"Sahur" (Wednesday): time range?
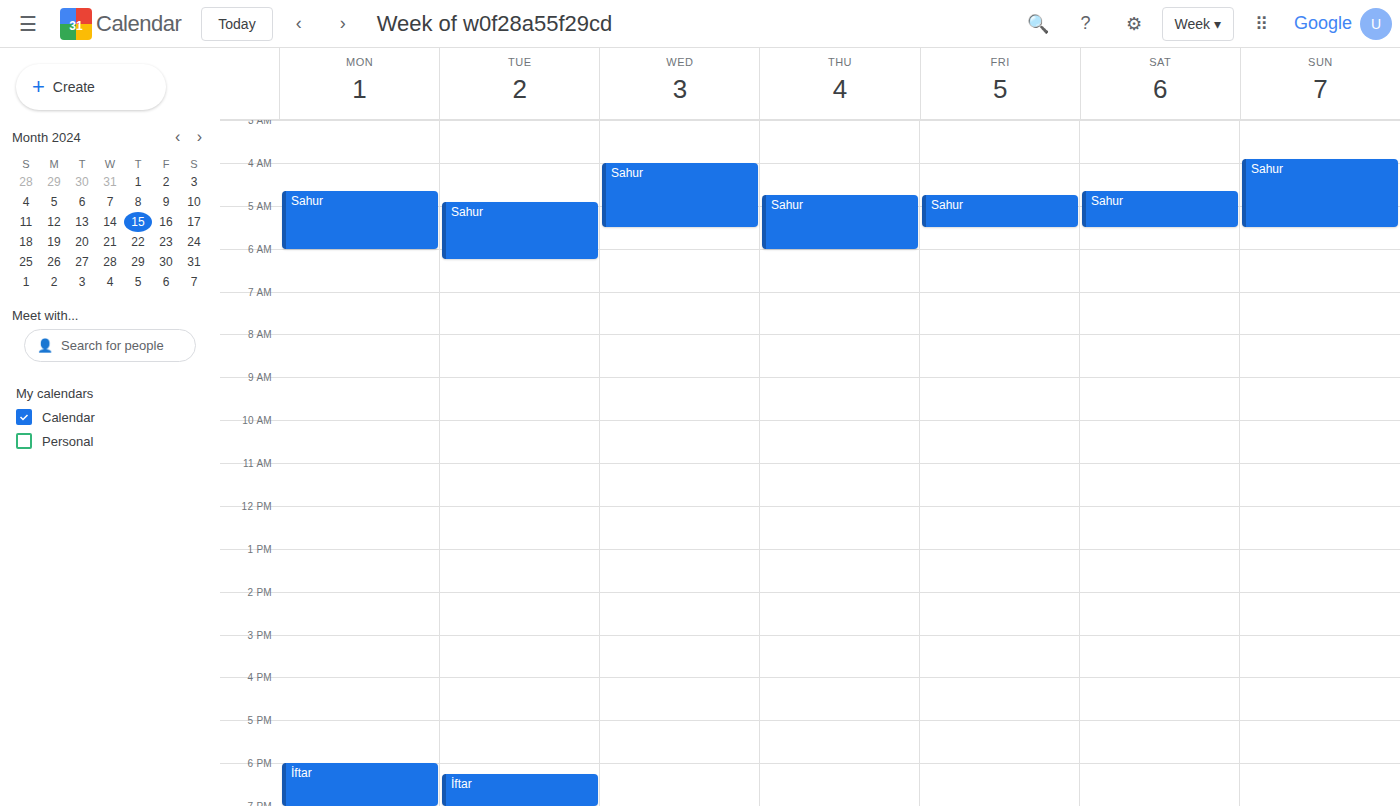
4:00 AM to 5:30 AM